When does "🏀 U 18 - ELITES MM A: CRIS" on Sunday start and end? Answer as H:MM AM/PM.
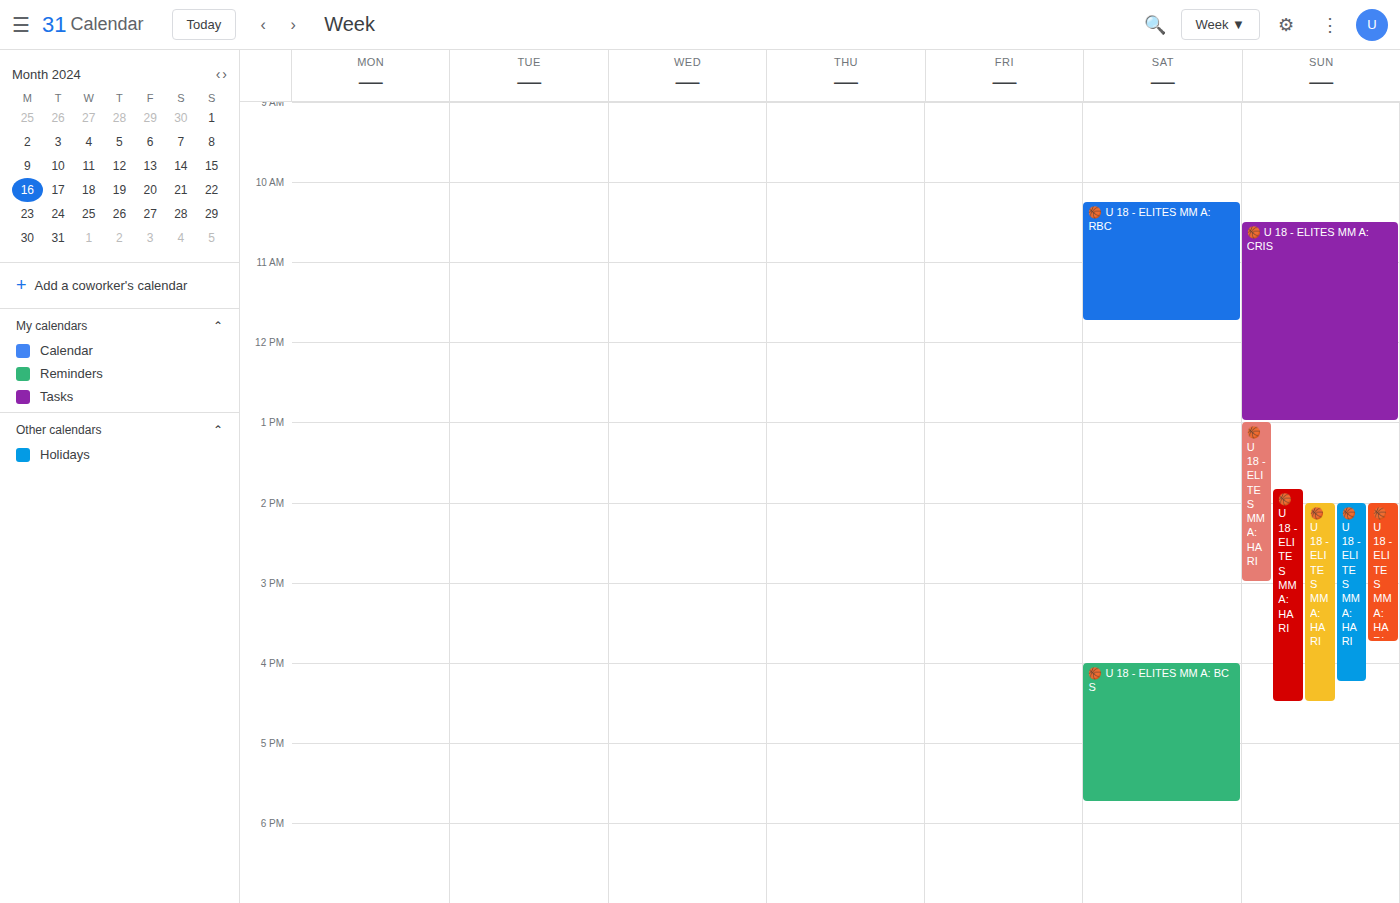
10:30 AM to 1:00 PM